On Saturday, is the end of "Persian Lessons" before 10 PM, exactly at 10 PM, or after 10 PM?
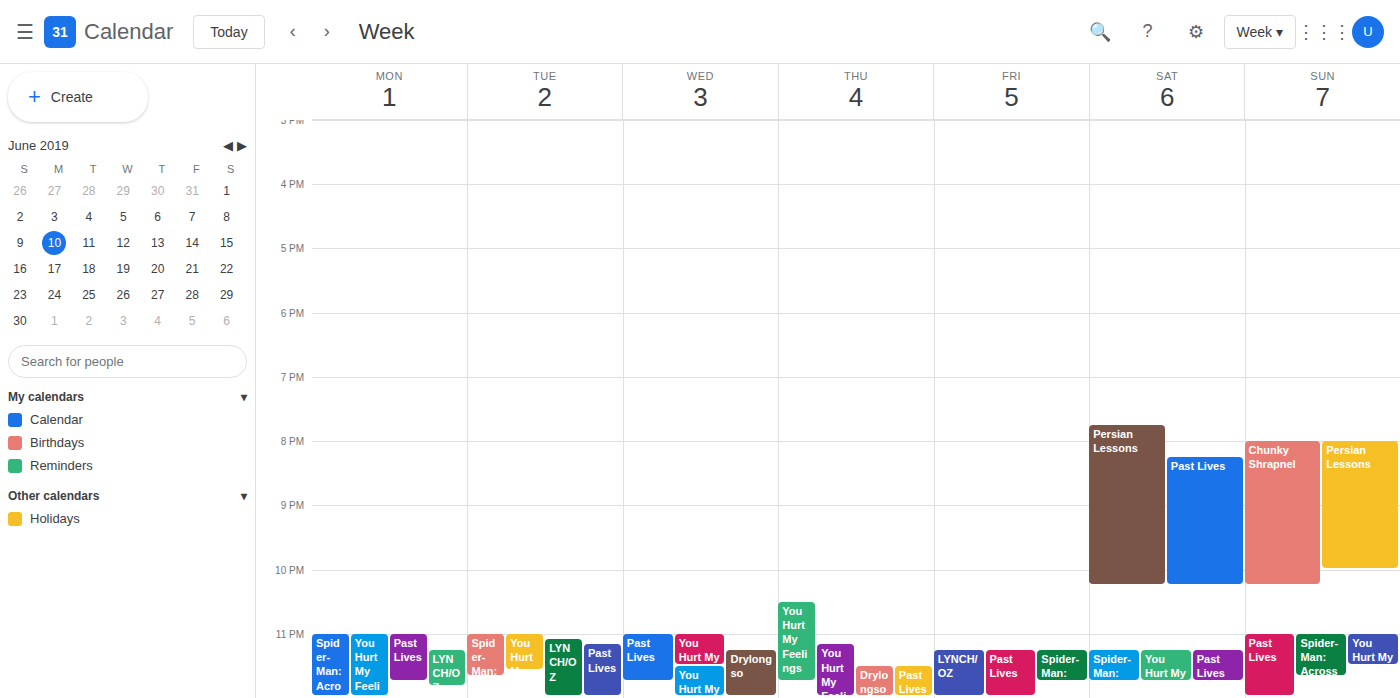
10:15 PM -- after 10 PM, 15 minutes below the 10 PM line.